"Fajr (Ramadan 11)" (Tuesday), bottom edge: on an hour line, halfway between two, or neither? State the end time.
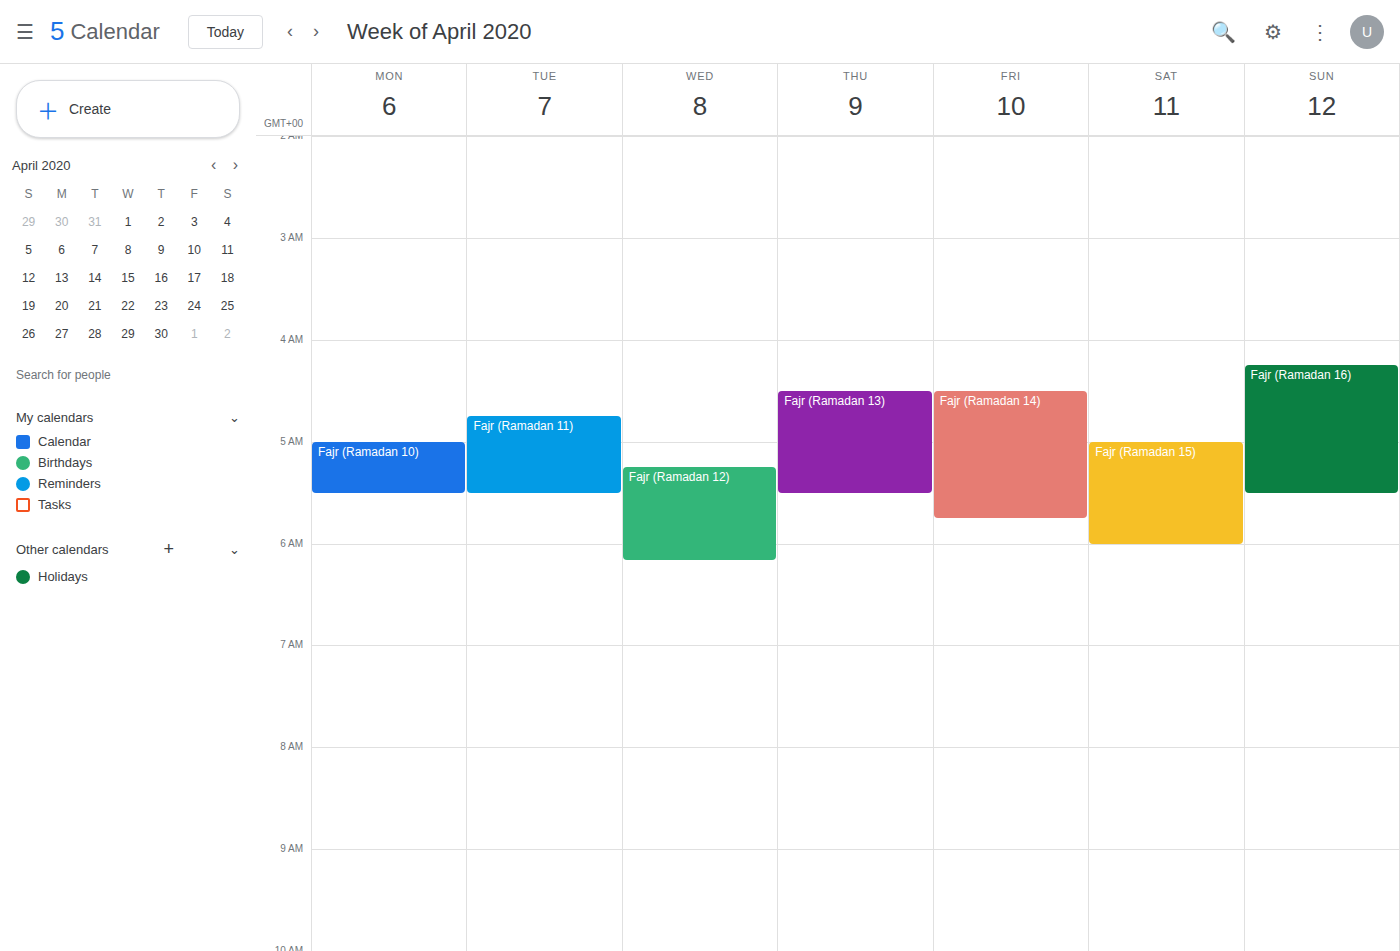
5:30 AM -- halfway between the 5 AM and 6 AM lines.